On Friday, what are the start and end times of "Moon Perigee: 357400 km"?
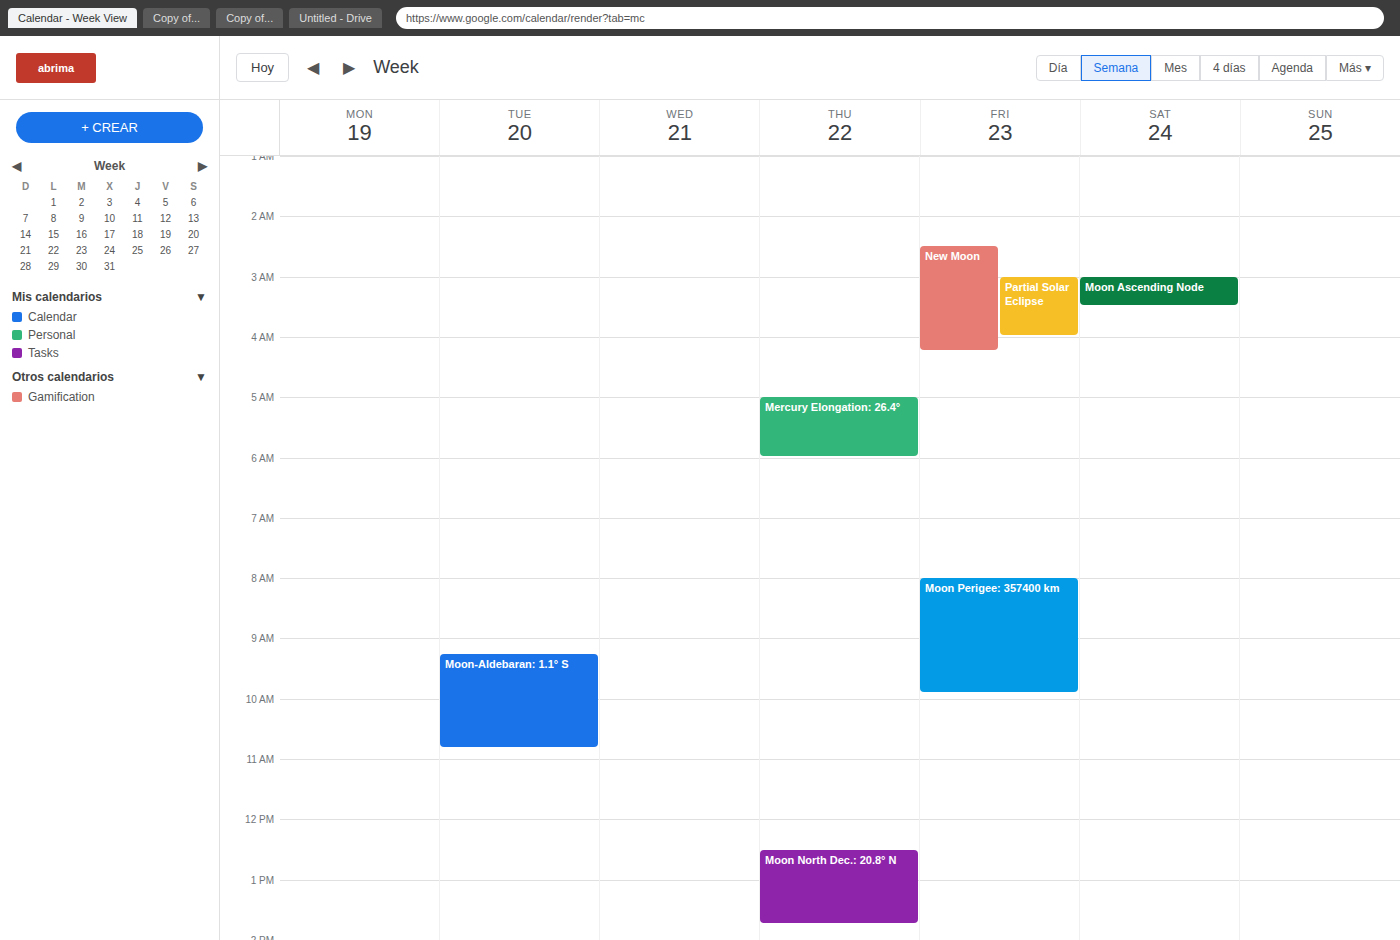
8:00 AM to 9:55 AM